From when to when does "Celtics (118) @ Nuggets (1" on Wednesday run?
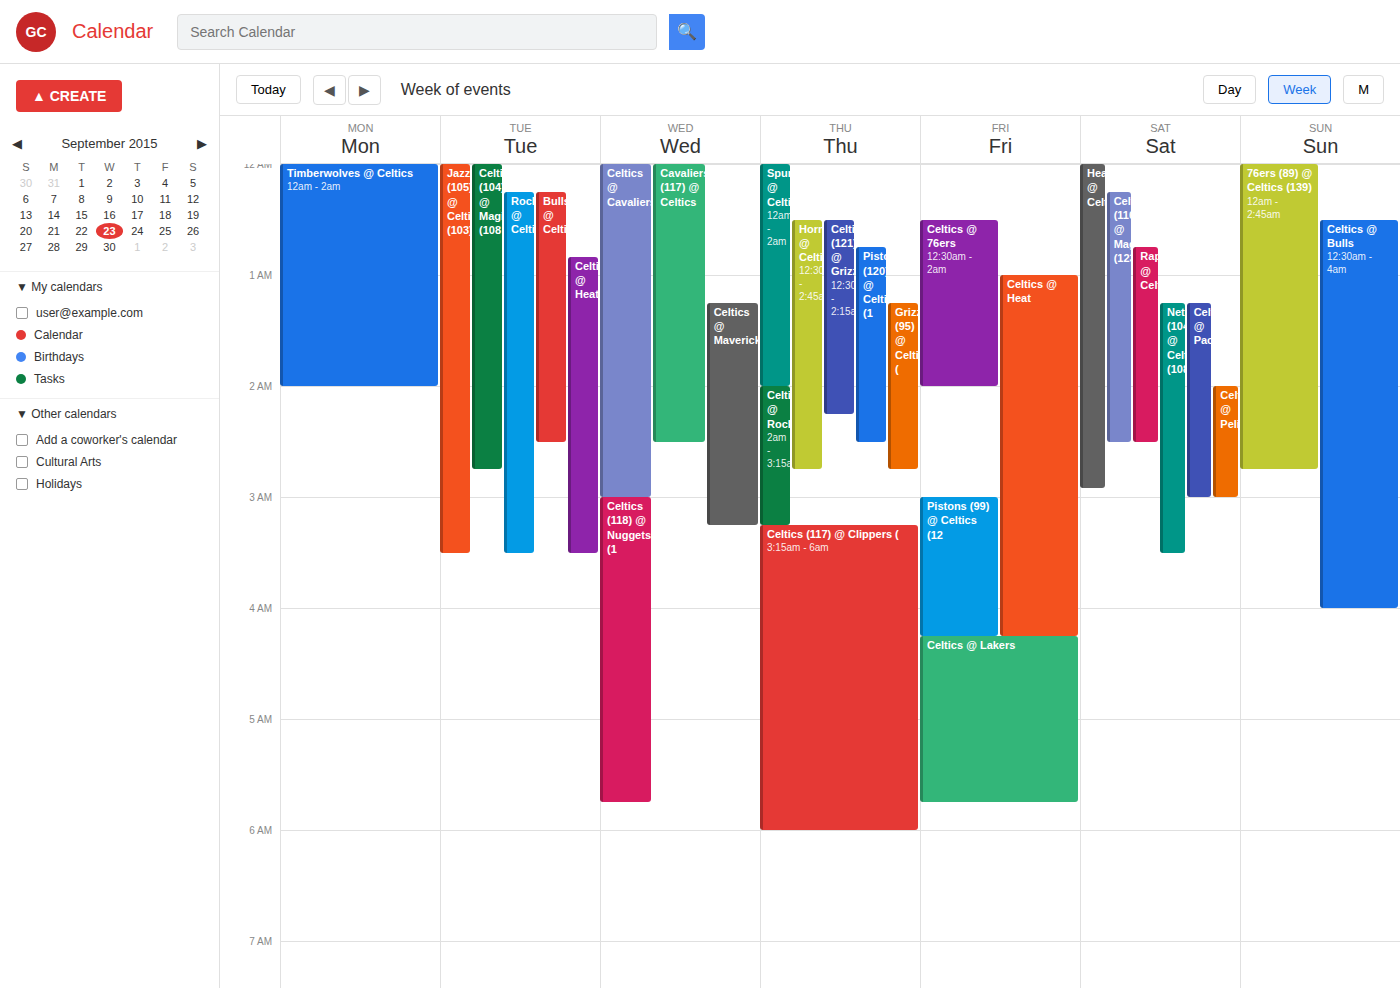
3:00 AM to 5:45 AM